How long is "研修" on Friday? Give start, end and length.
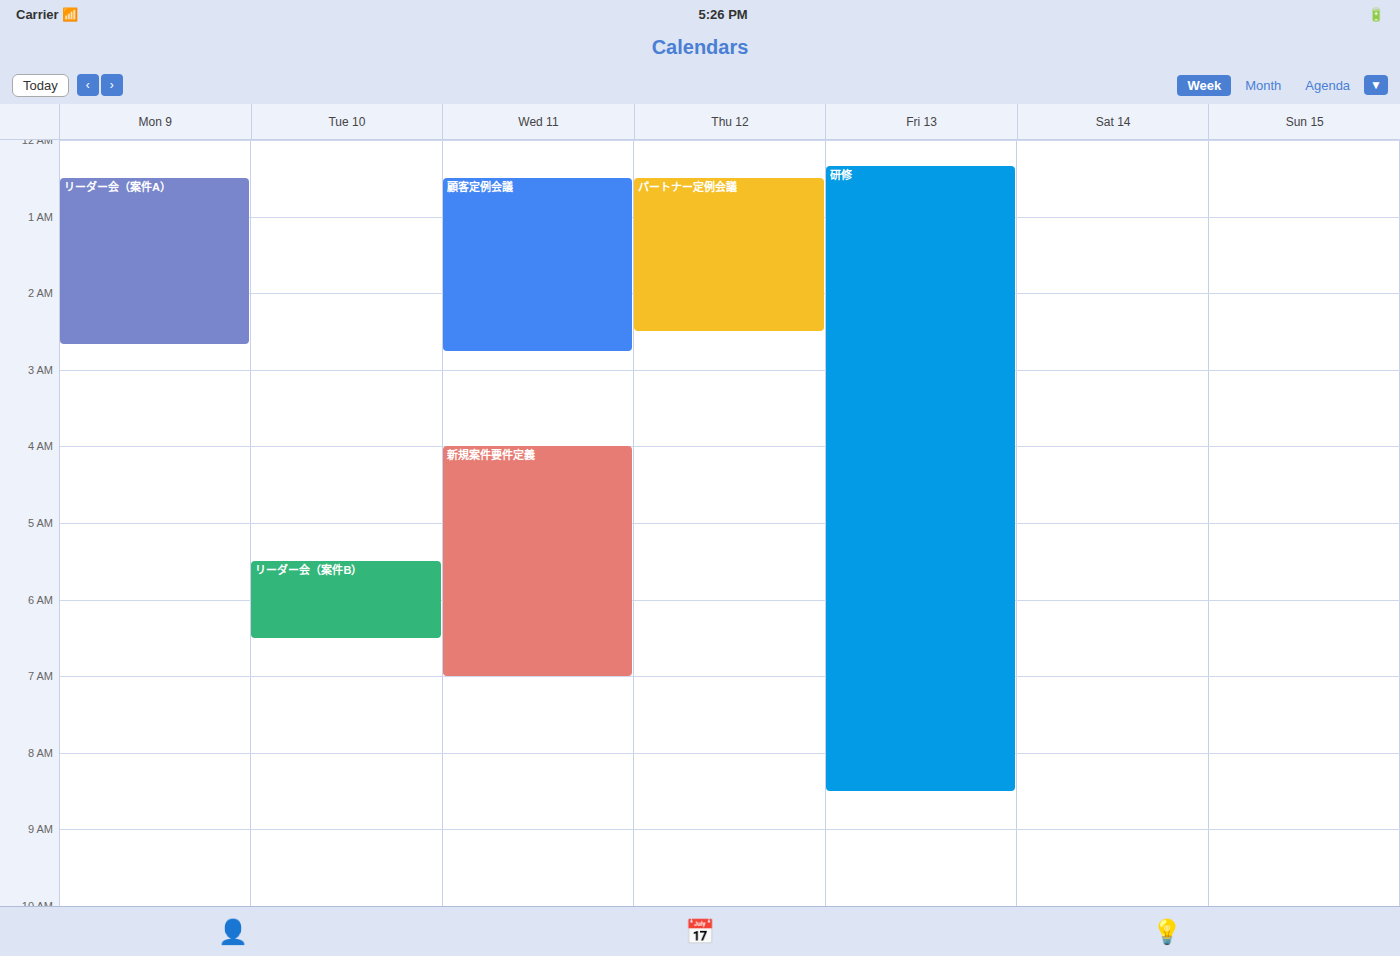
12:20 AM to 8:30 AM, 8 hours 10 minutes